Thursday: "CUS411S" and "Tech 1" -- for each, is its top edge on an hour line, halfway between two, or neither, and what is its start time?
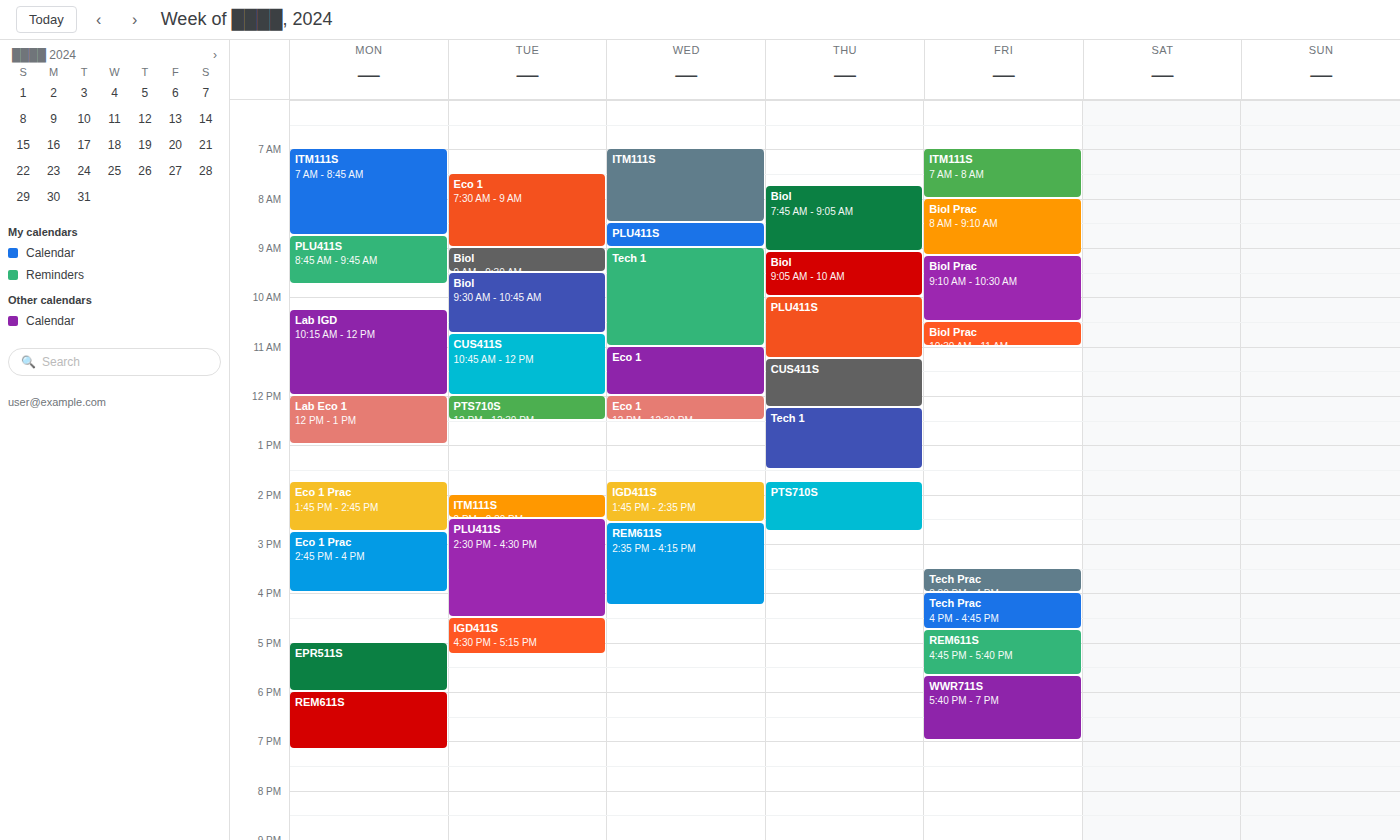
"CUS411S": 11:15 AM, neither: a quarter of the way from the 11 AM line to the 12 PM line. "Tech 1": 12:15 PM, neither: a quarter of the way from the 12 PM line to the 1 PM line.